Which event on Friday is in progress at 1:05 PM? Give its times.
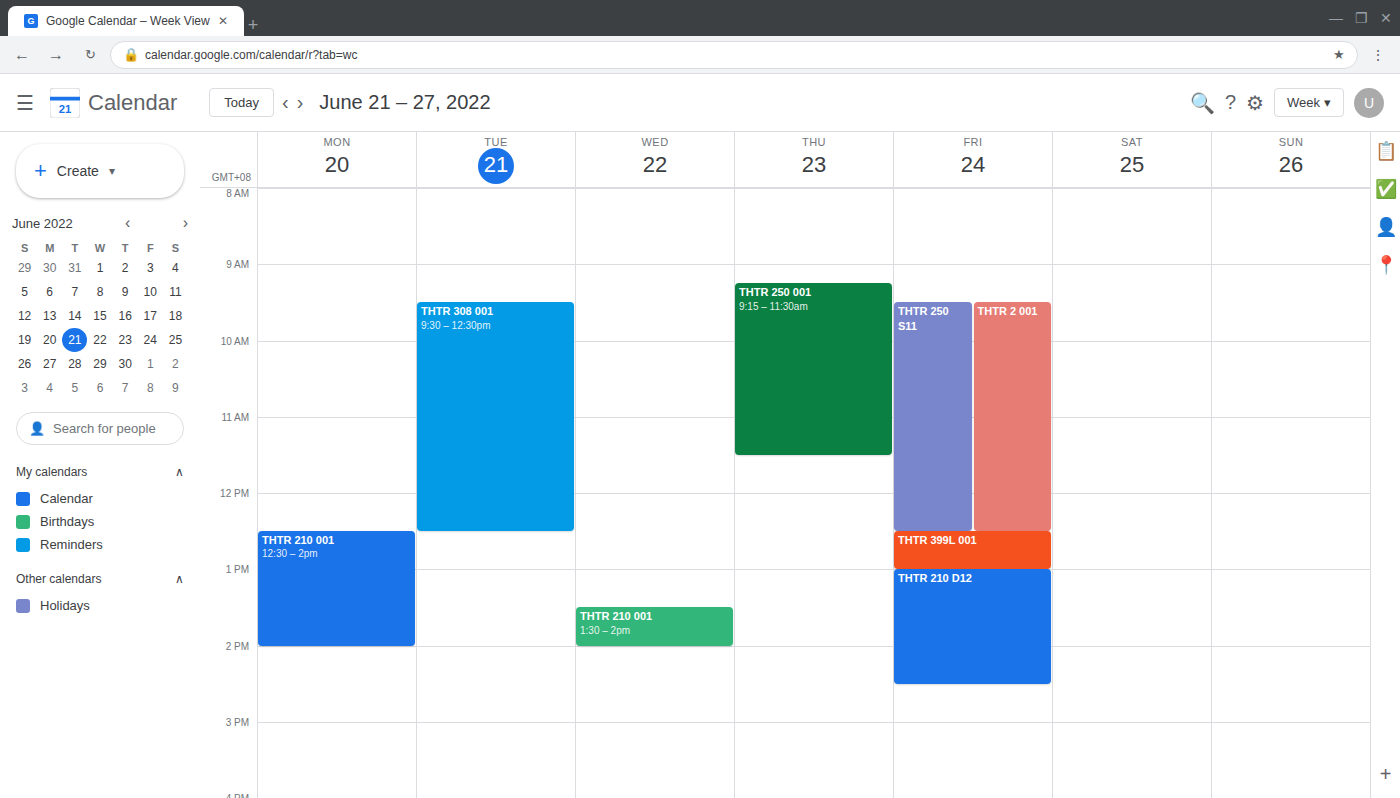
"THTR 210 D12", 1:00 PM to 2:30 PM